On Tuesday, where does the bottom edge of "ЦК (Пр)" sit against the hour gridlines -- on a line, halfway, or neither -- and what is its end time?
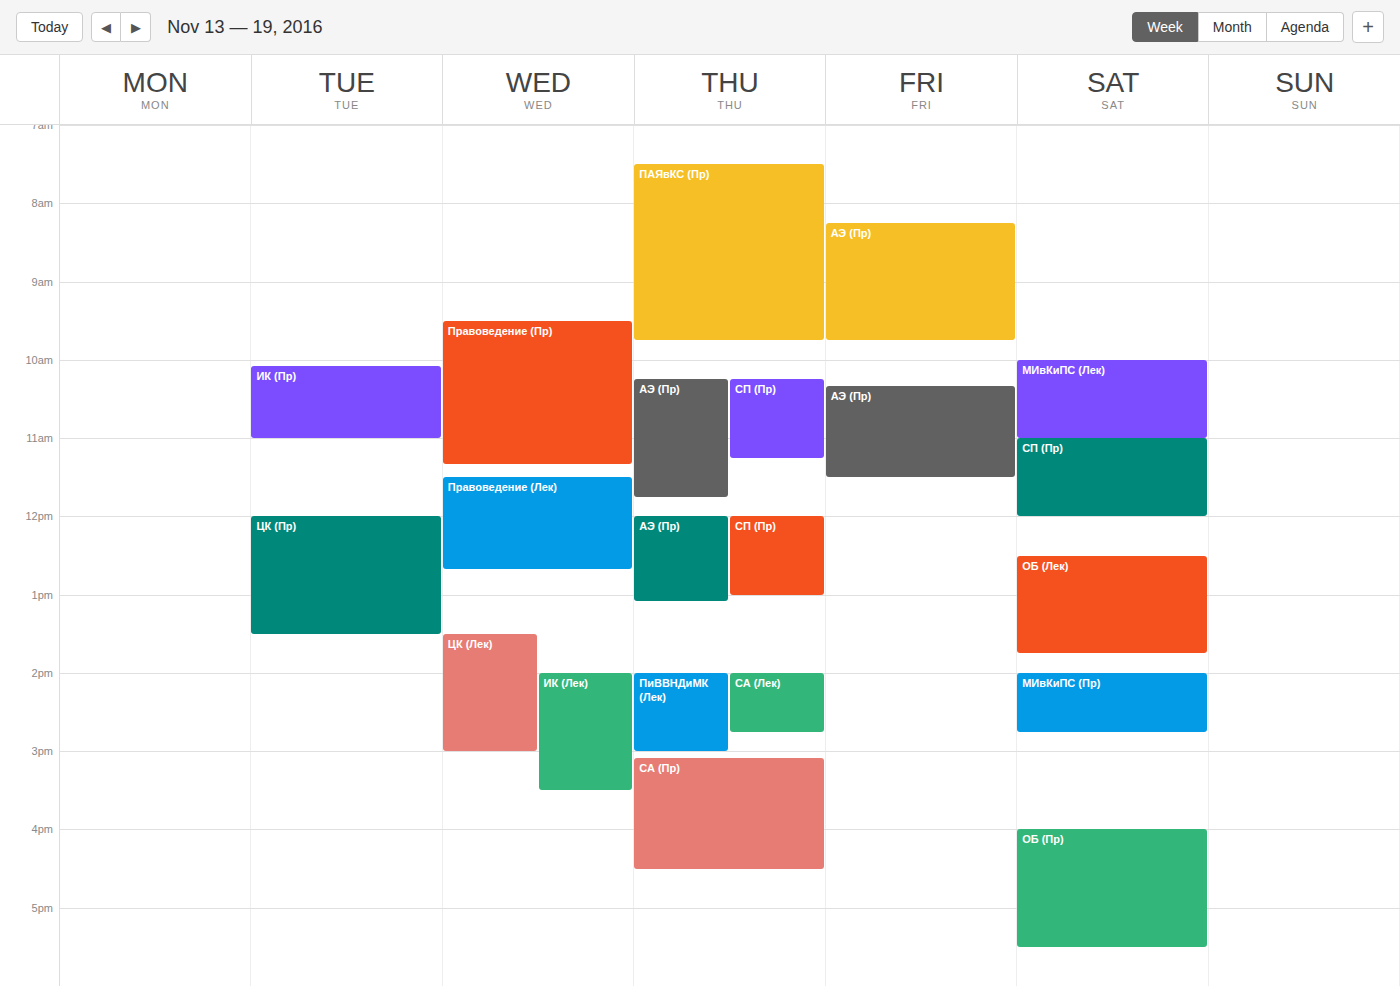
13:30 -- halfway between the 13:00 and 14:00 lines.